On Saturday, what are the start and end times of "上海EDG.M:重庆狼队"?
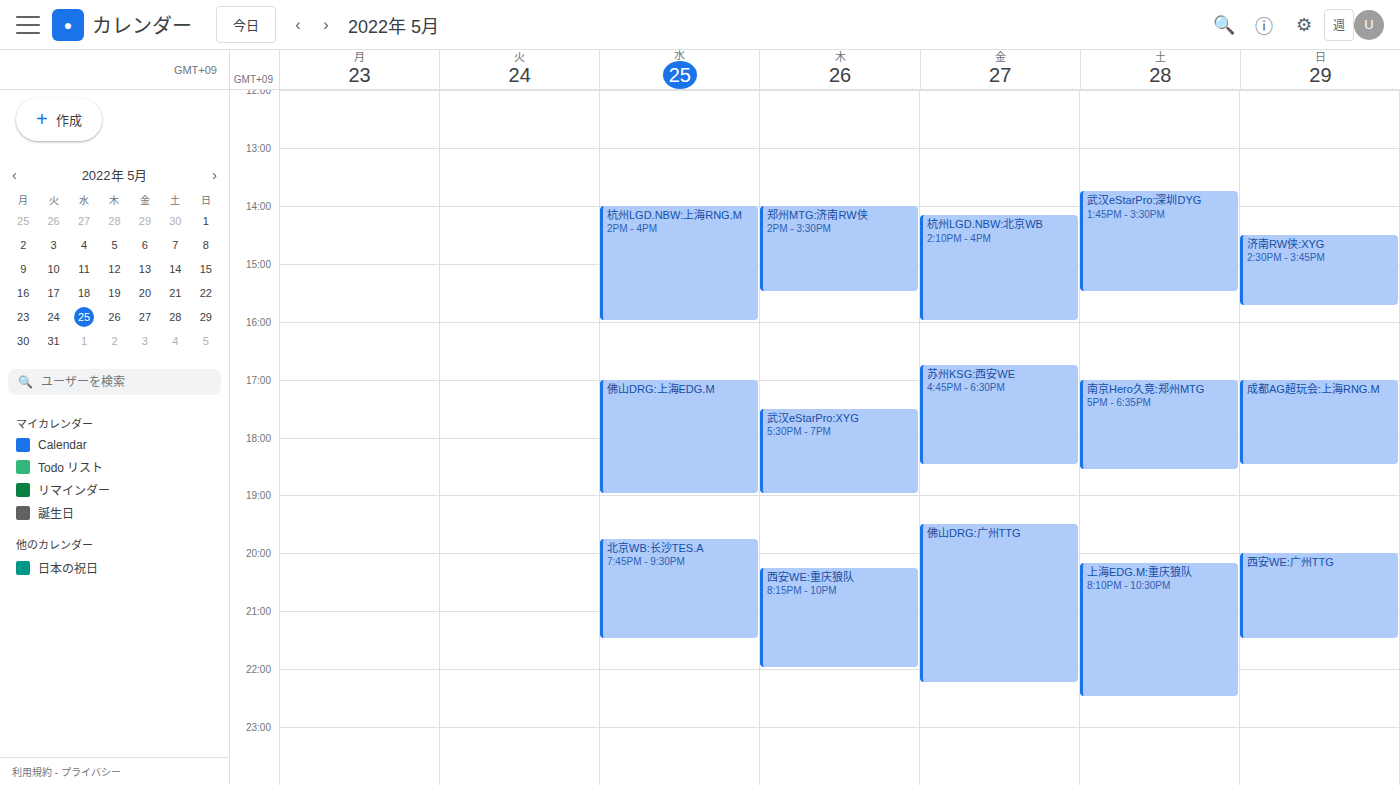
8:10 PM to 10:30 PM